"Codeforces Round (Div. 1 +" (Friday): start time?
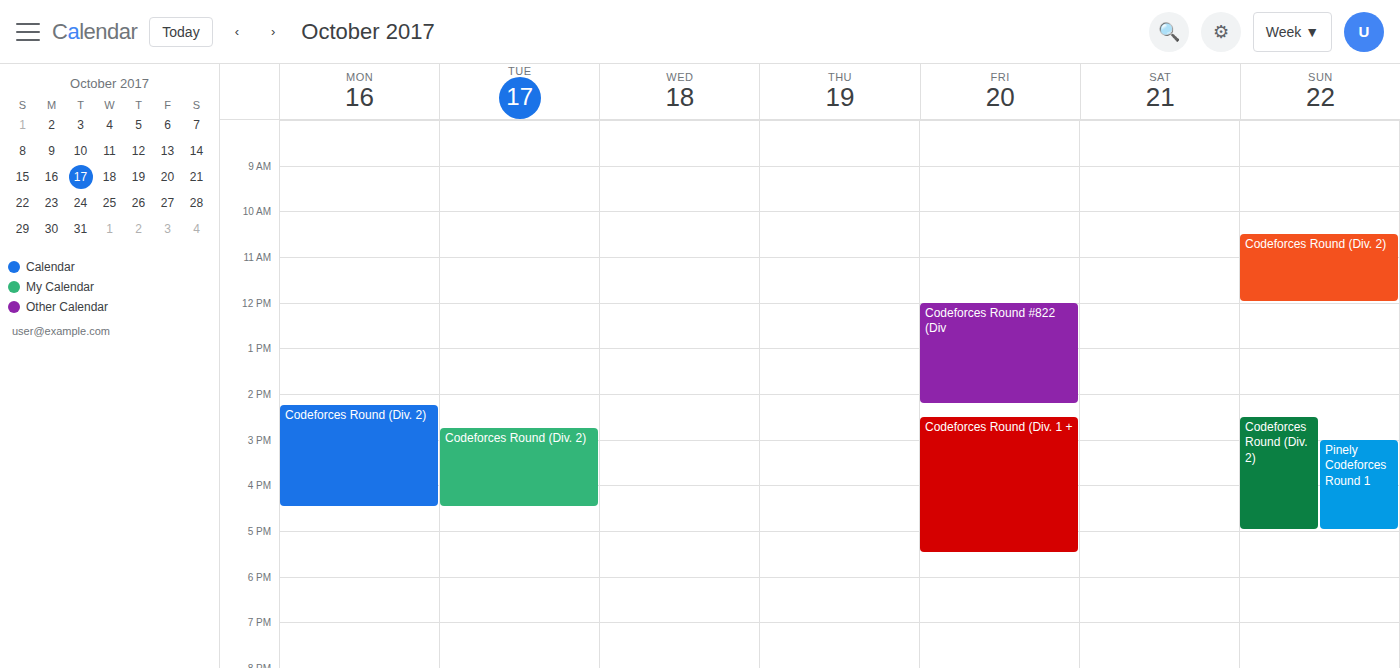
2:30 PM